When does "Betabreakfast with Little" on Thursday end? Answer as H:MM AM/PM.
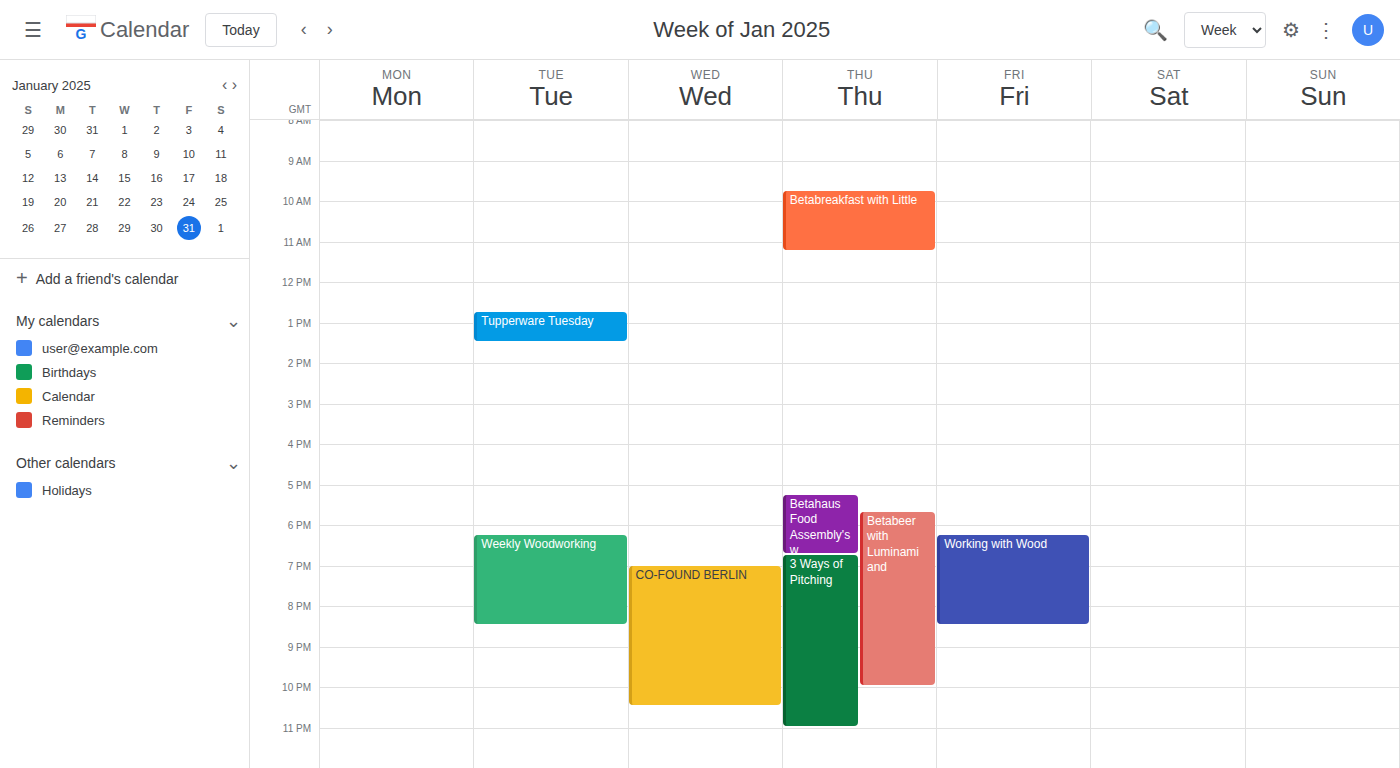
11:15 AM